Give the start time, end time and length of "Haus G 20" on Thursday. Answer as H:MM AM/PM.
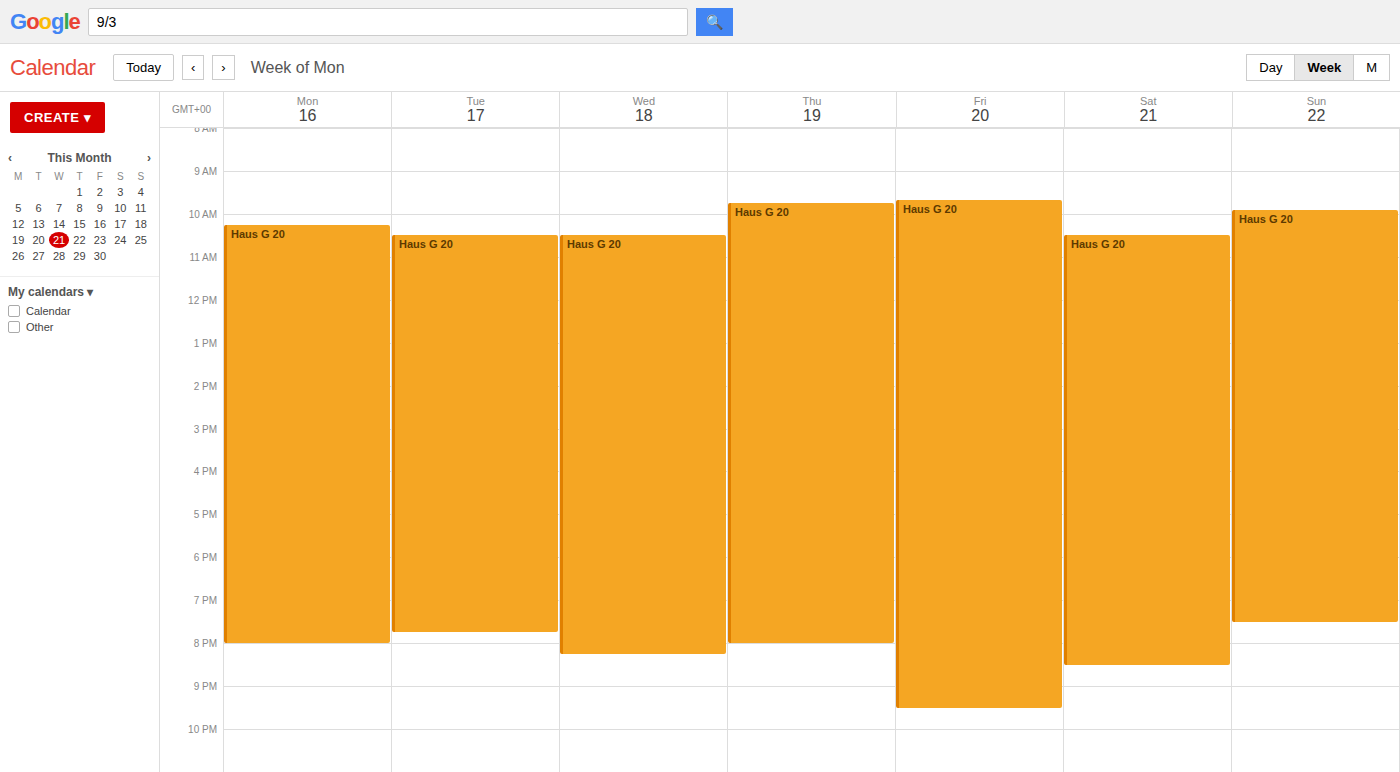
9:45 AM to 8:00 PM, 10 hours 15 minutes